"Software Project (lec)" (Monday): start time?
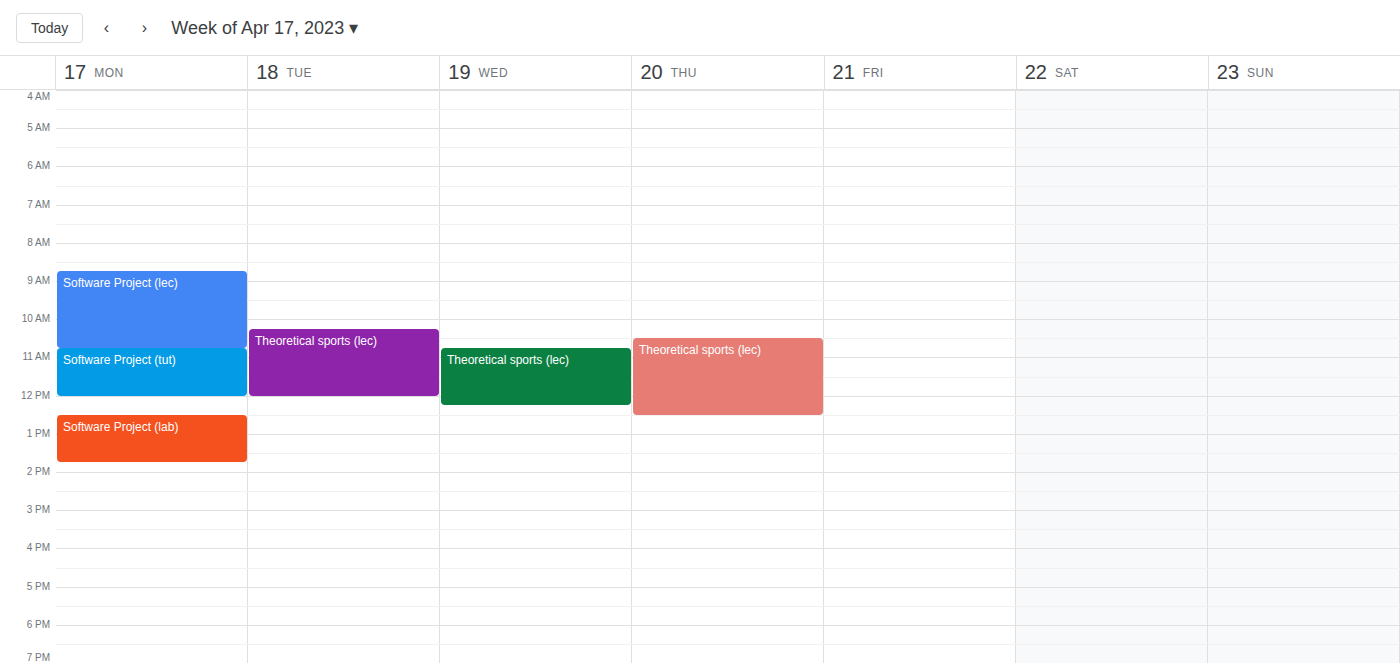
08:45